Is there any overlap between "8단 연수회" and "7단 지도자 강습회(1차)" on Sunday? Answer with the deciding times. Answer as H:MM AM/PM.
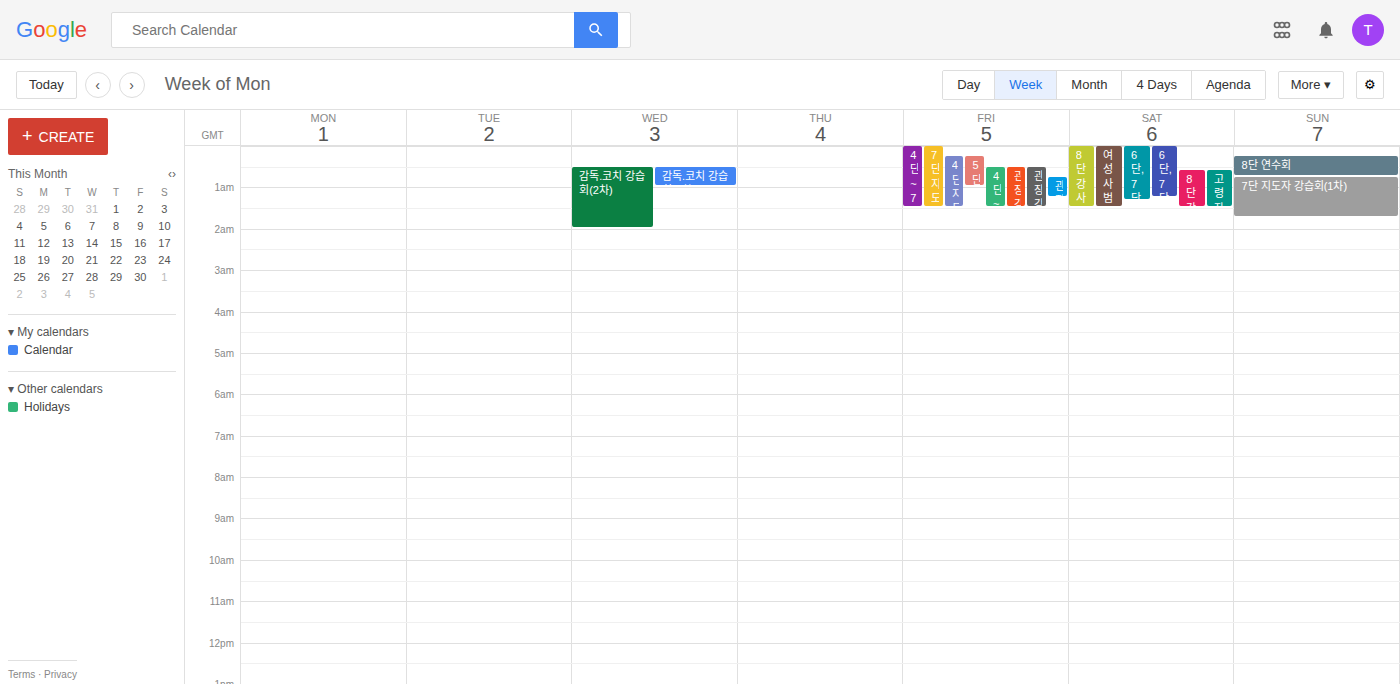
"8단 연수회" ends at 12:45 AM, exactly when "7단 지도자 강습회(1차)" starts -- they touch but do not overlap.